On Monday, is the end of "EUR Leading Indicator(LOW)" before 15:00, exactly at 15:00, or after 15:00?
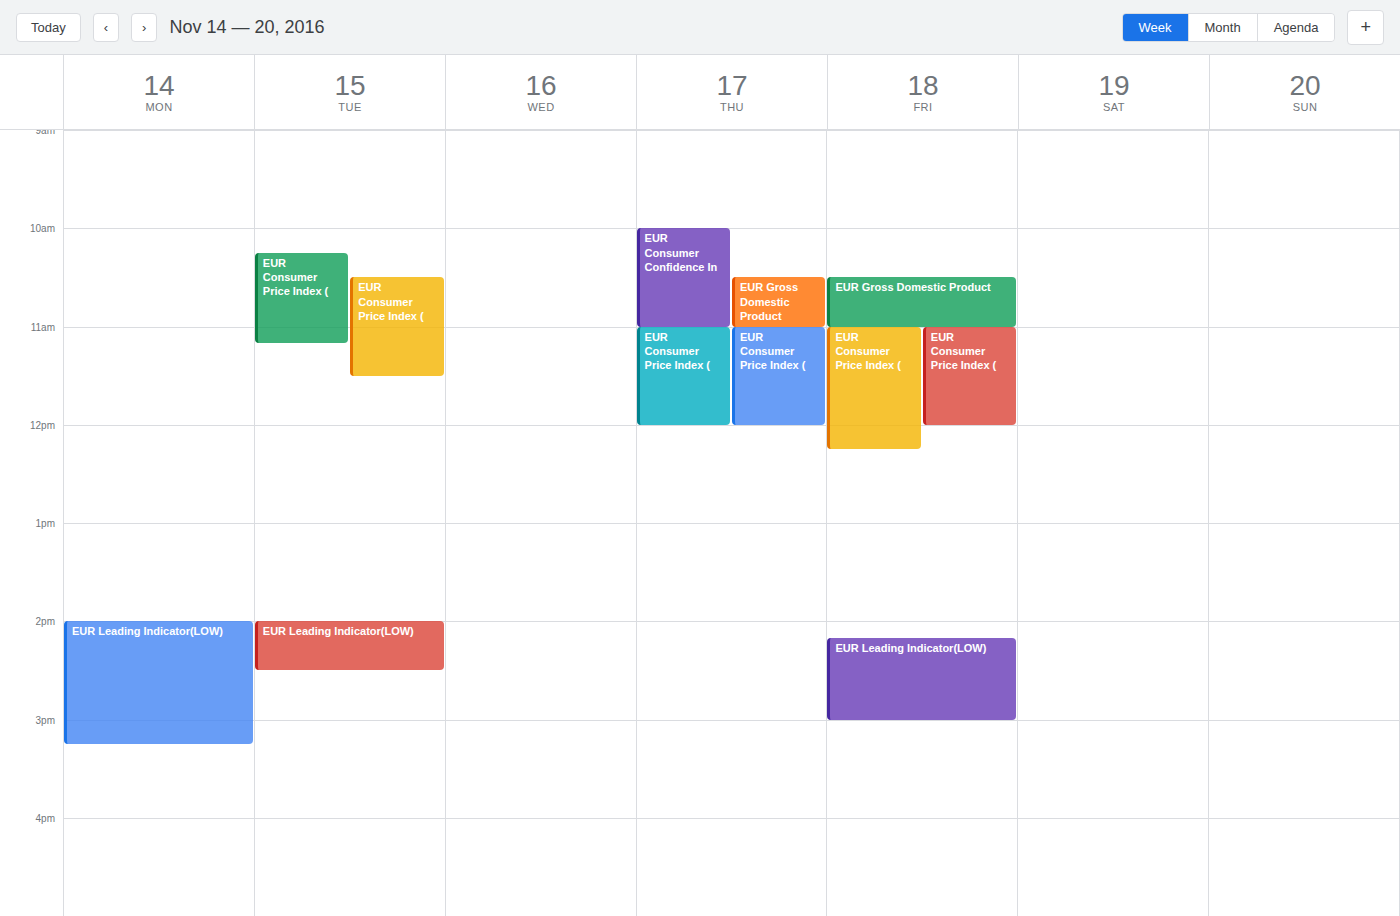
15:15 -- after 15:00, 15 minutes below the 15:00 line.